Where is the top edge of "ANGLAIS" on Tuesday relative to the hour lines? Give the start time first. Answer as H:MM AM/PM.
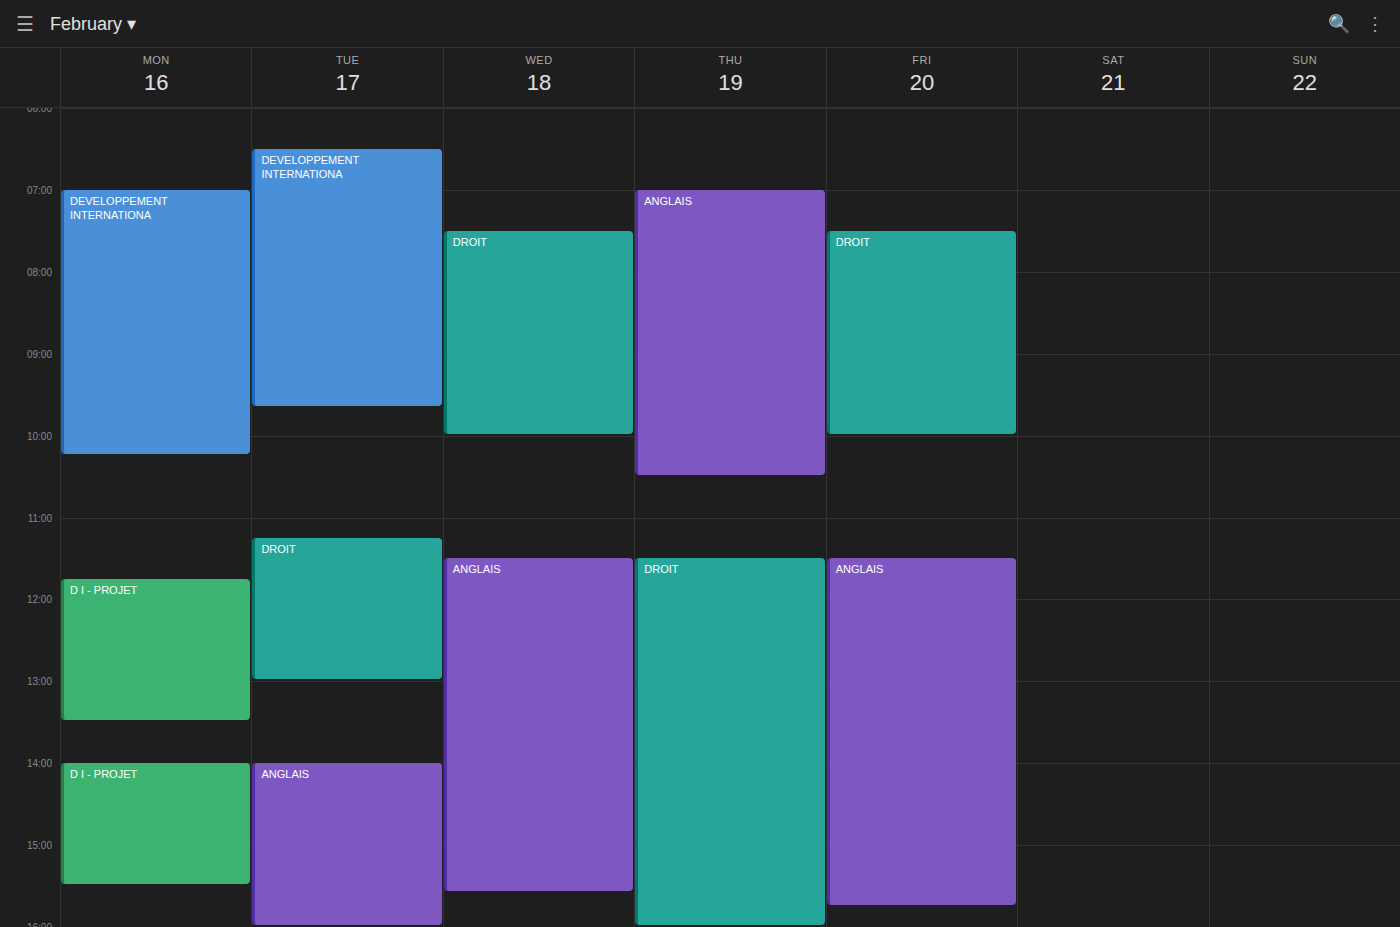
2:00 PM -- exactly on the 2 PM line.